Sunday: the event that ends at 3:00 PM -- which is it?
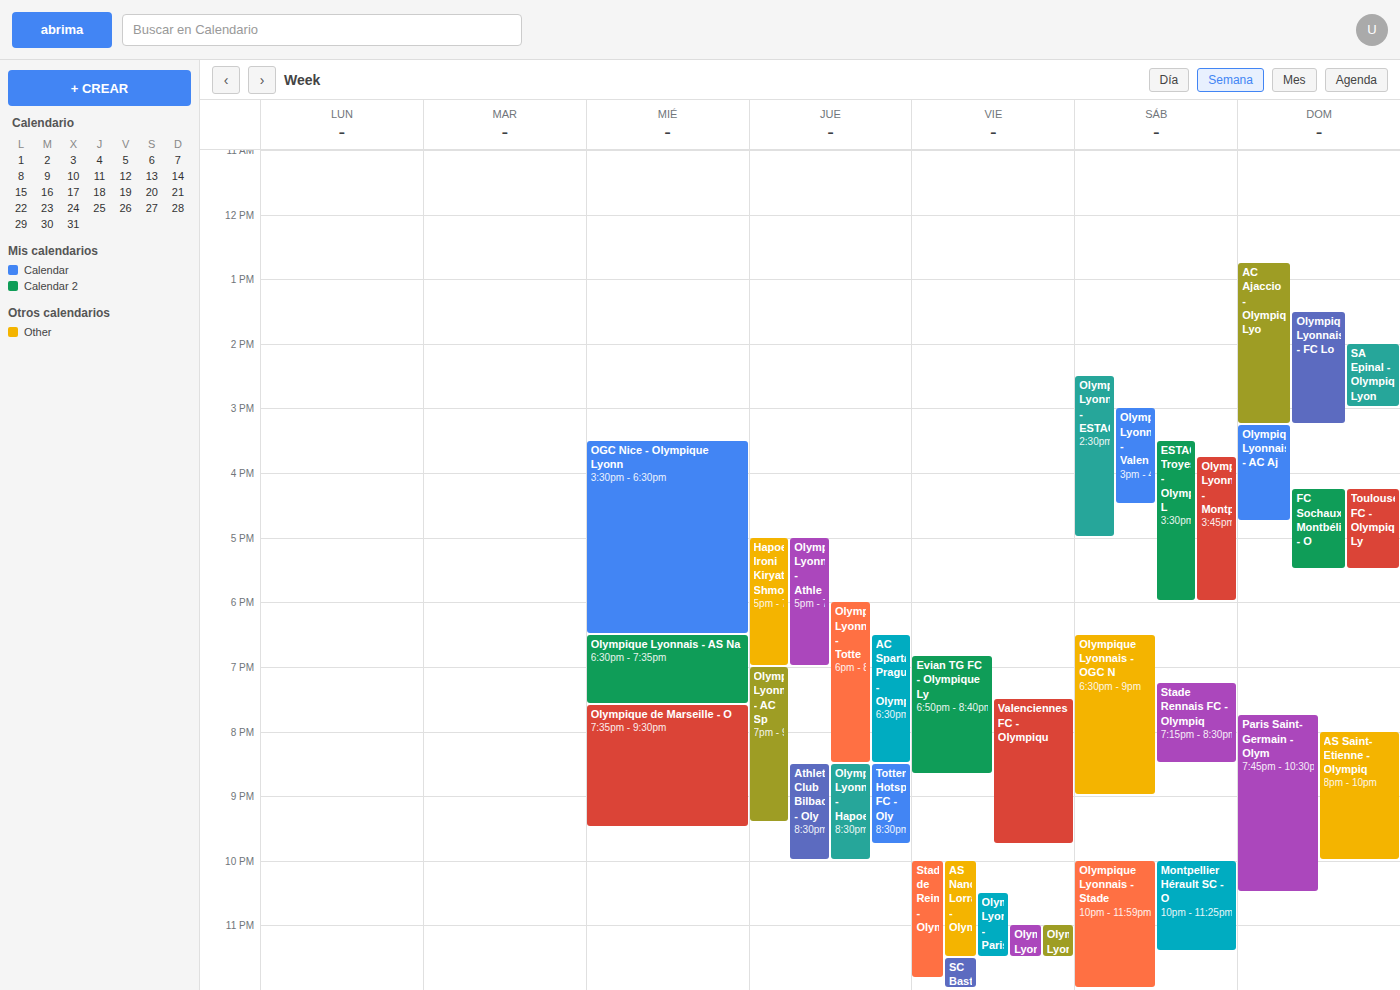
"SA Epinal - Olympique Lyon"